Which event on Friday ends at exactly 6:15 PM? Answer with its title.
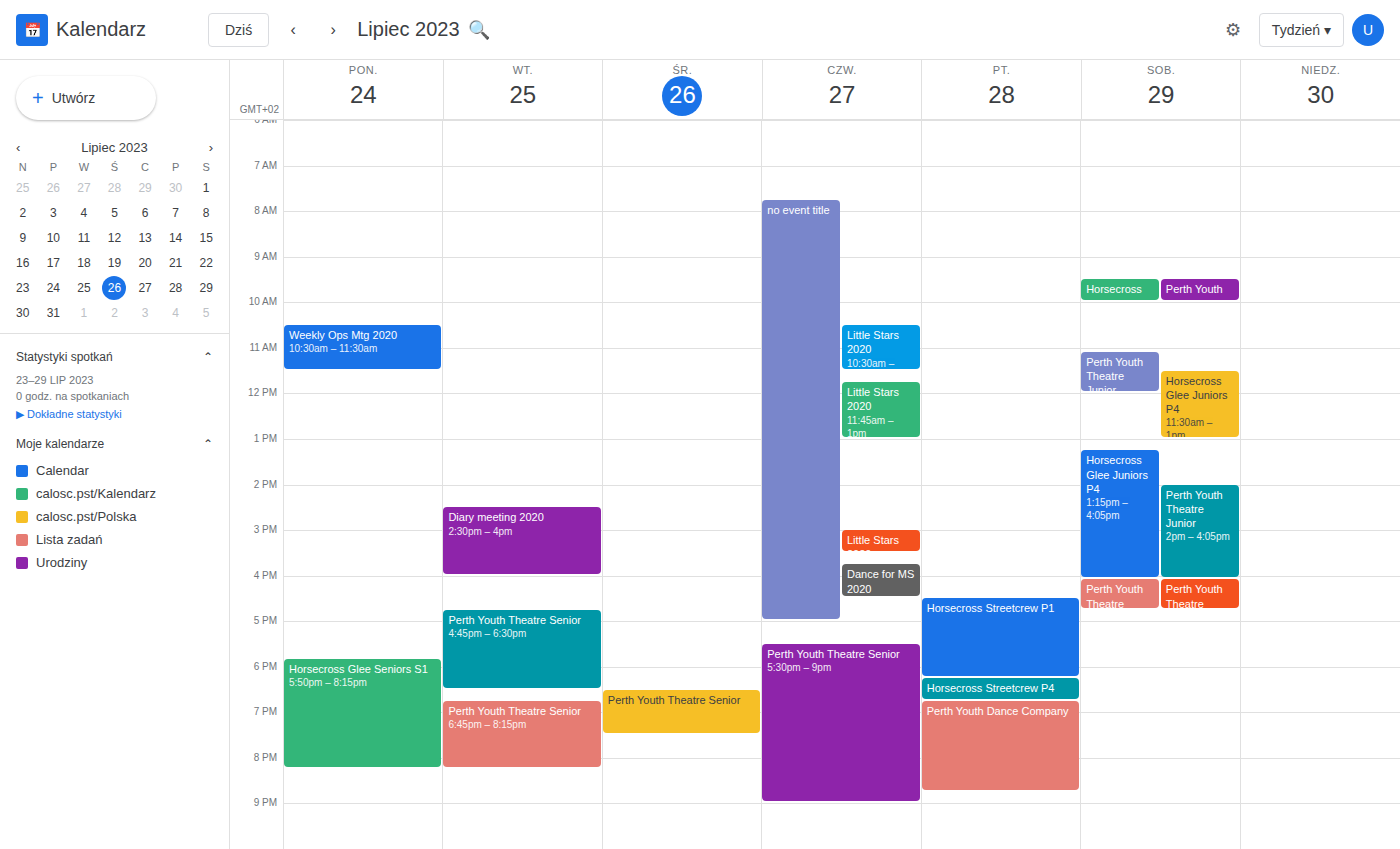
"Horsecross Streetcrew P1"